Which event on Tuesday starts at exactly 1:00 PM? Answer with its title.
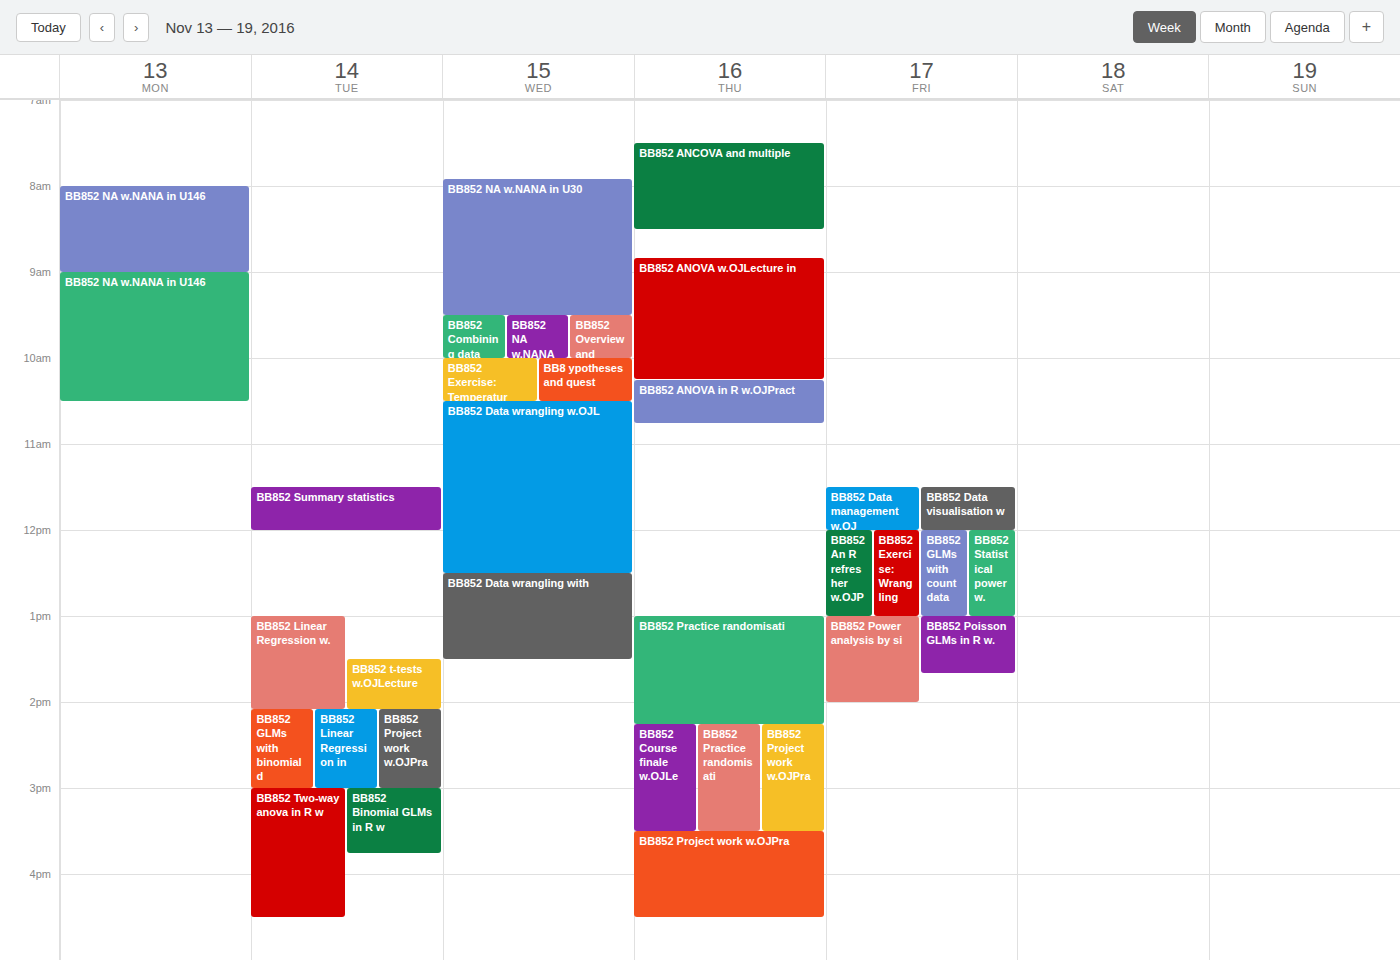
"BB852 Linear Regression w."